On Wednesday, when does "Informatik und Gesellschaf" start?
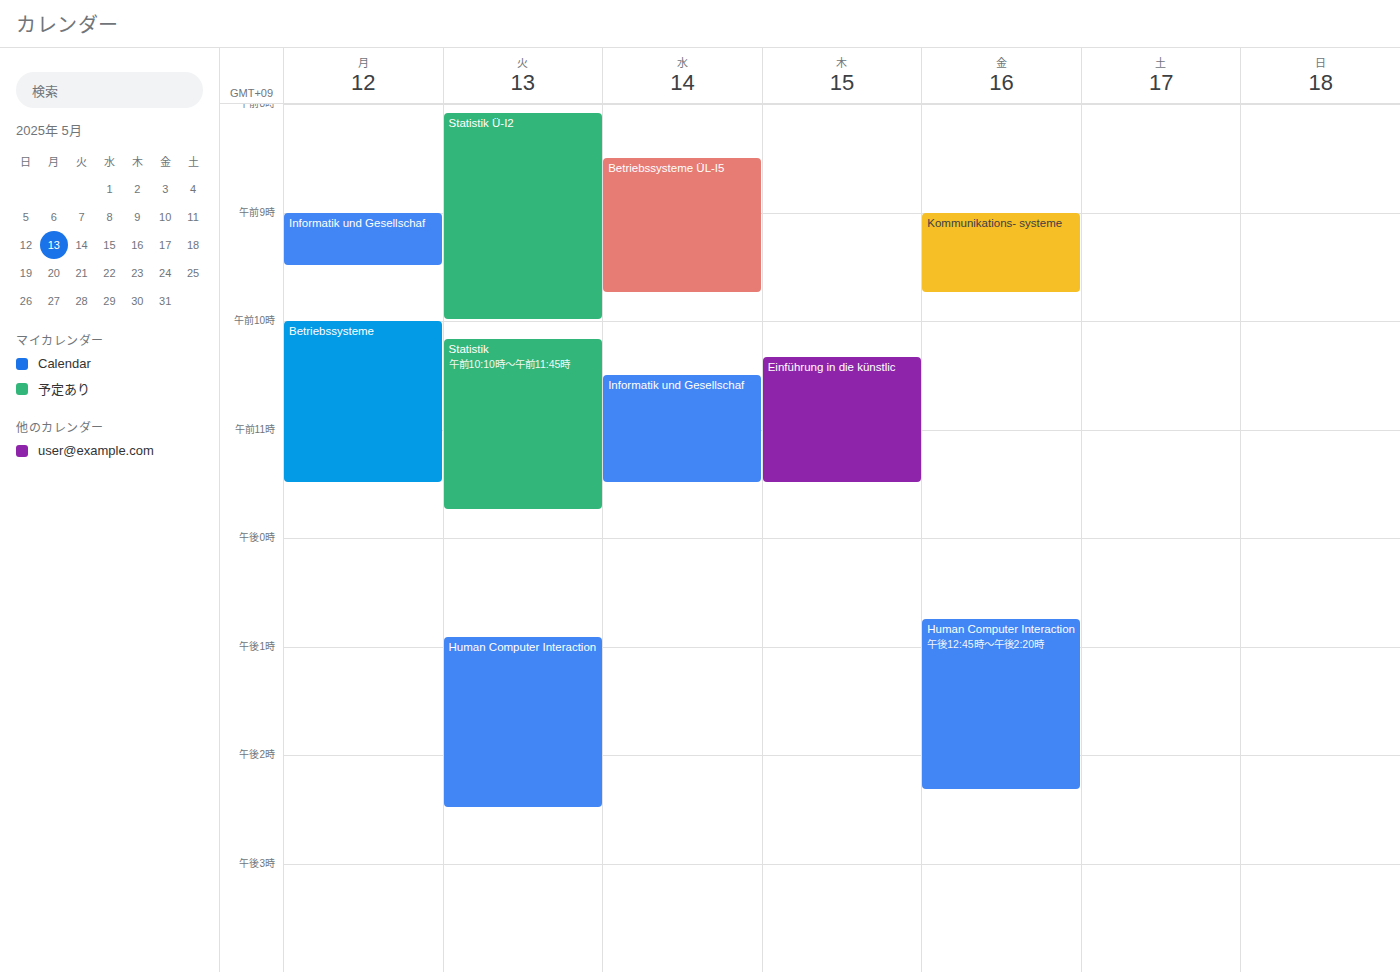
10:30 AM